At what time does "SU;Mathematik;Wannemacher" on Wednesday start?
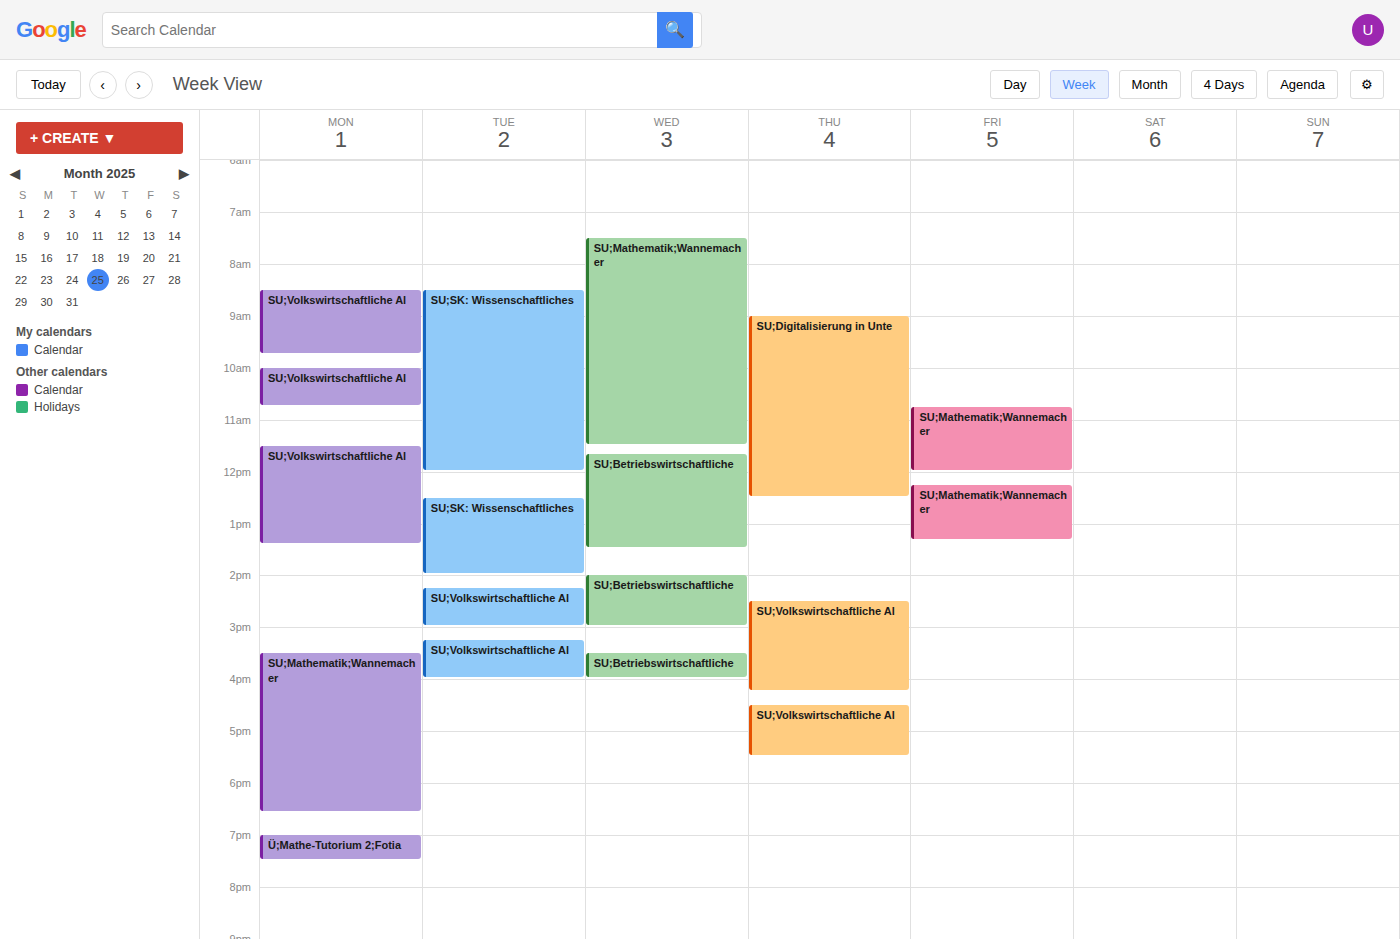
07:30